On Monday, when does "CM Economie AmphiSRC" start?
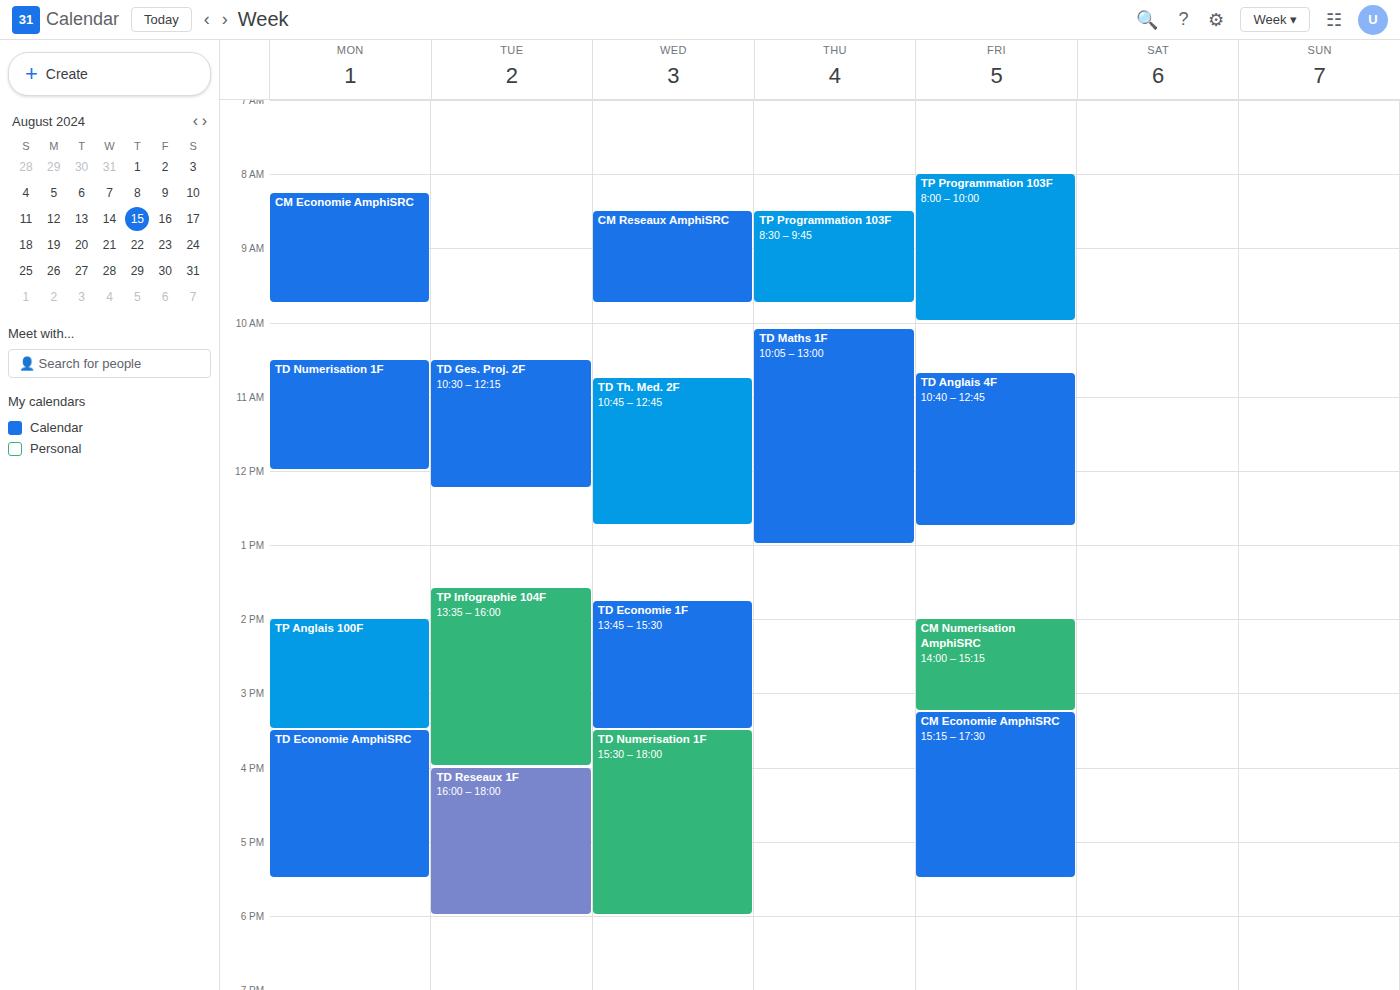
8:15 AM